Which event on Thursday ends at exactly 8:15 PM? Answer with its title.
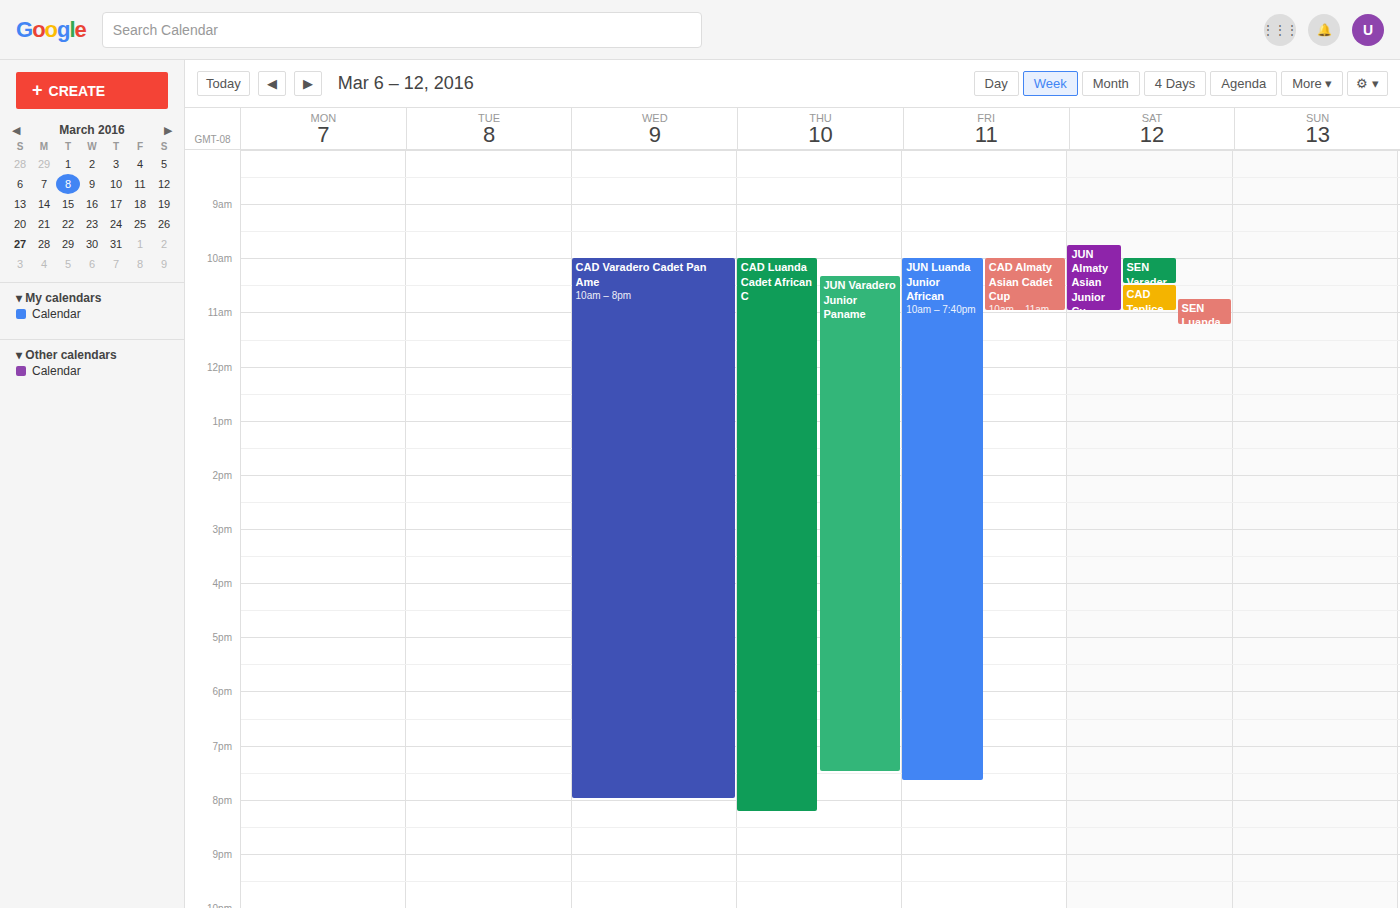
"CAD Luanda Cadet African C"